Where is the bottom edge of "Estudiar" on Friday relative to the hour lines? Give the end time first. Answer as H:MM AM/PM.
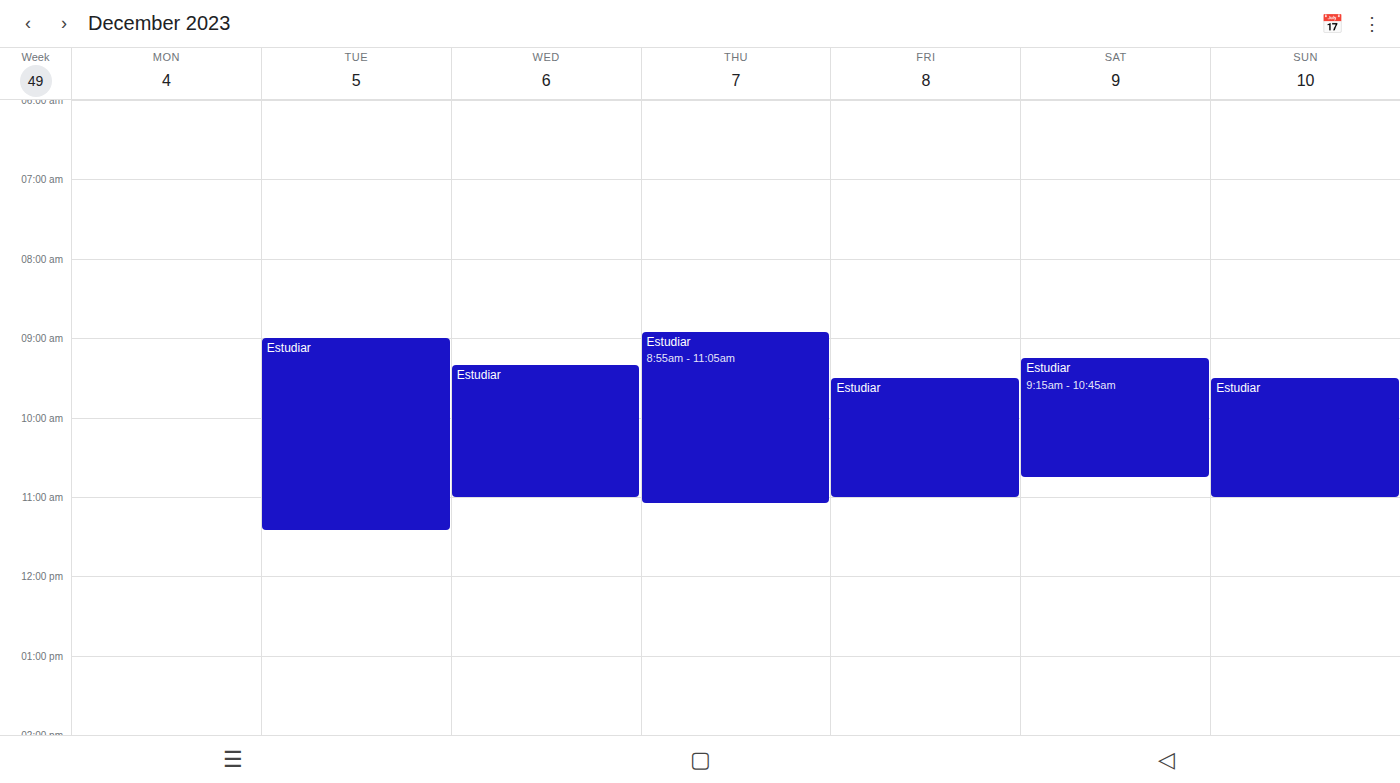
11:00 AM -- exactly on the 11 AM line.